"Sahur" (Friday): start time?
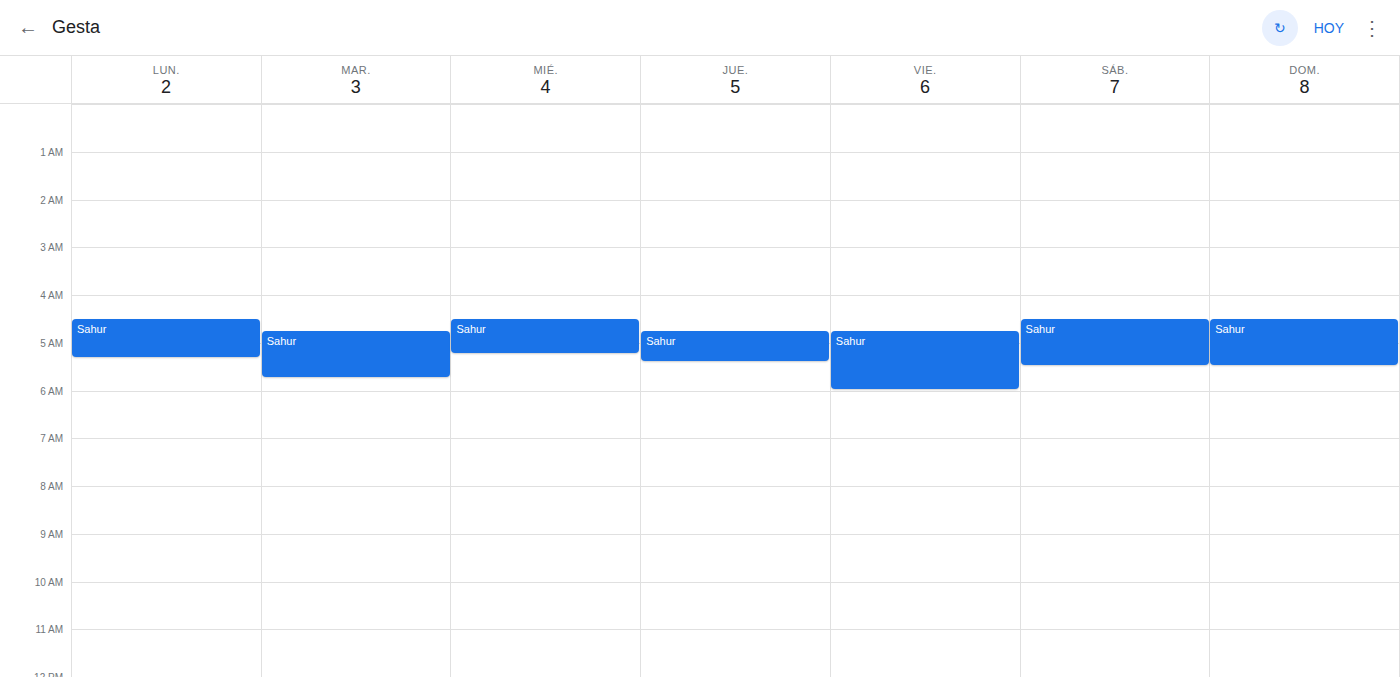
4:45 AM